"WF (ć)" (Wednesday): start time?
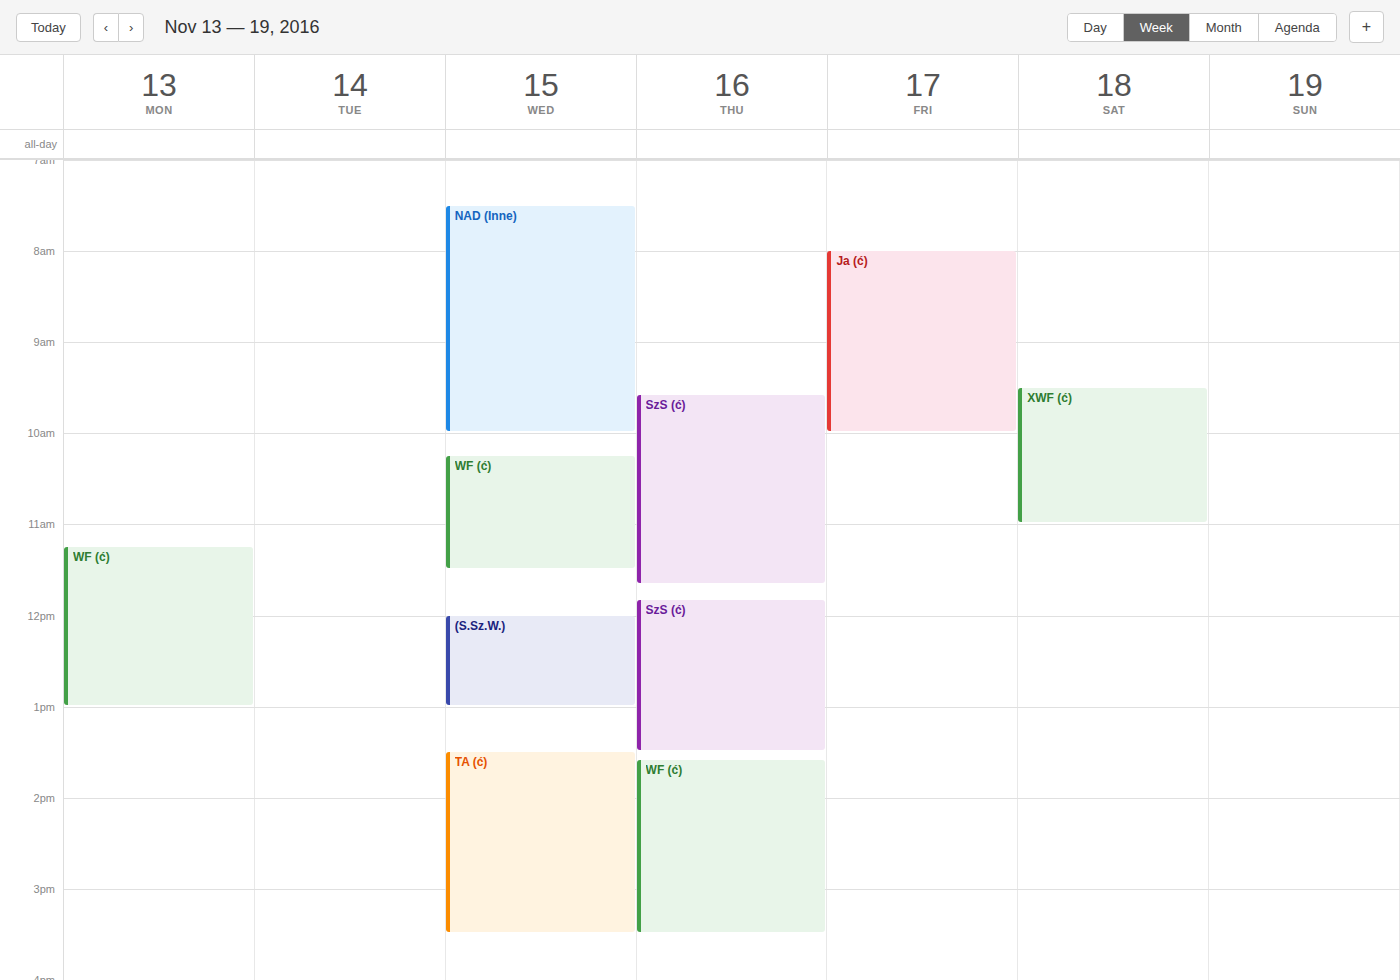
10:15 AM